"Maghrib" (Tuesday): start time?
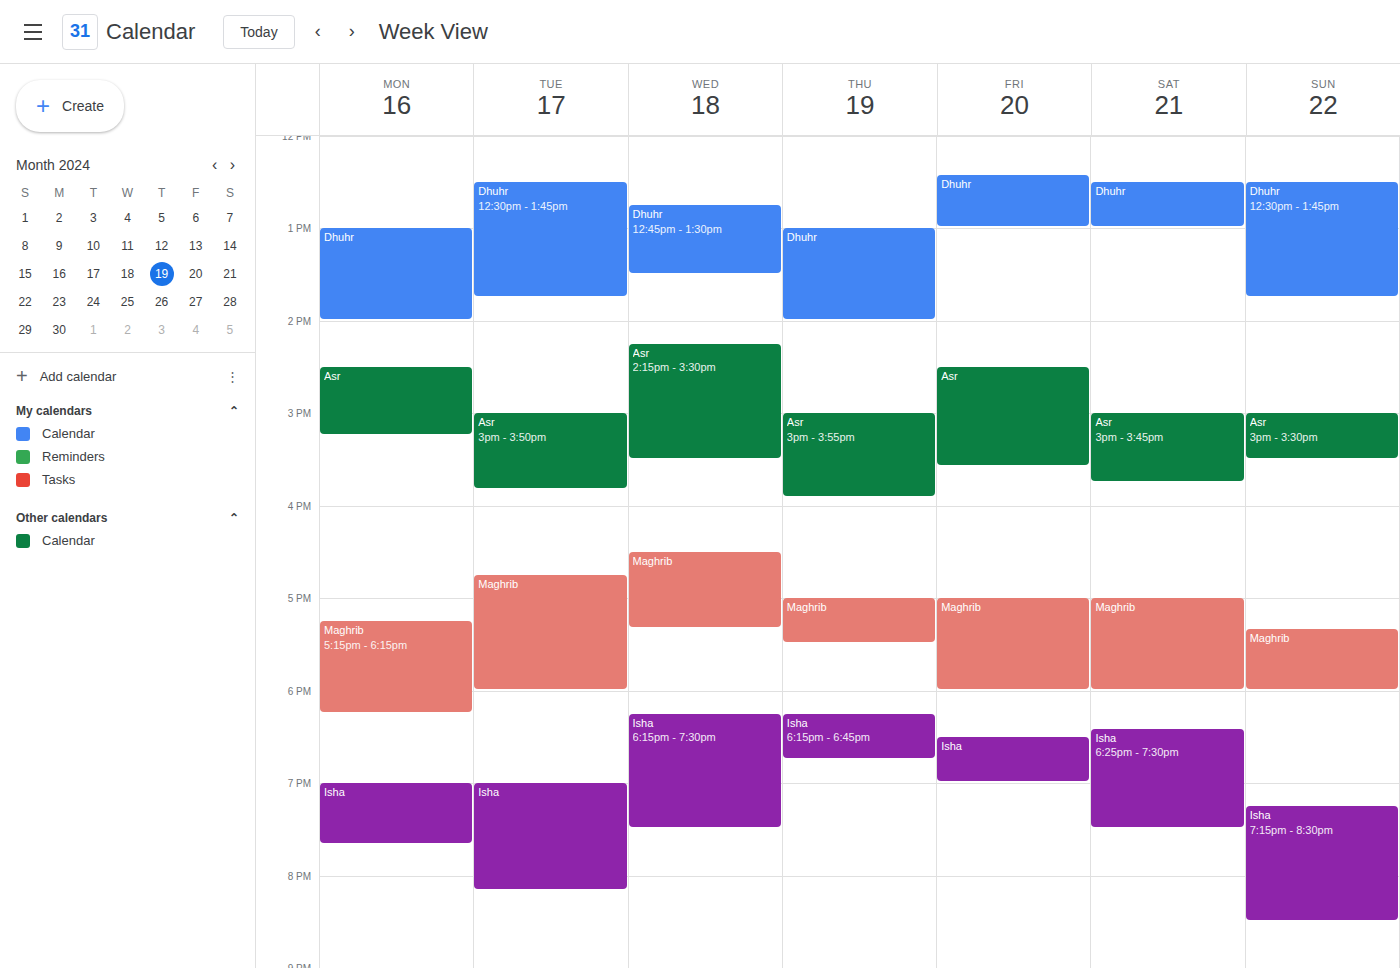
4:45 PM